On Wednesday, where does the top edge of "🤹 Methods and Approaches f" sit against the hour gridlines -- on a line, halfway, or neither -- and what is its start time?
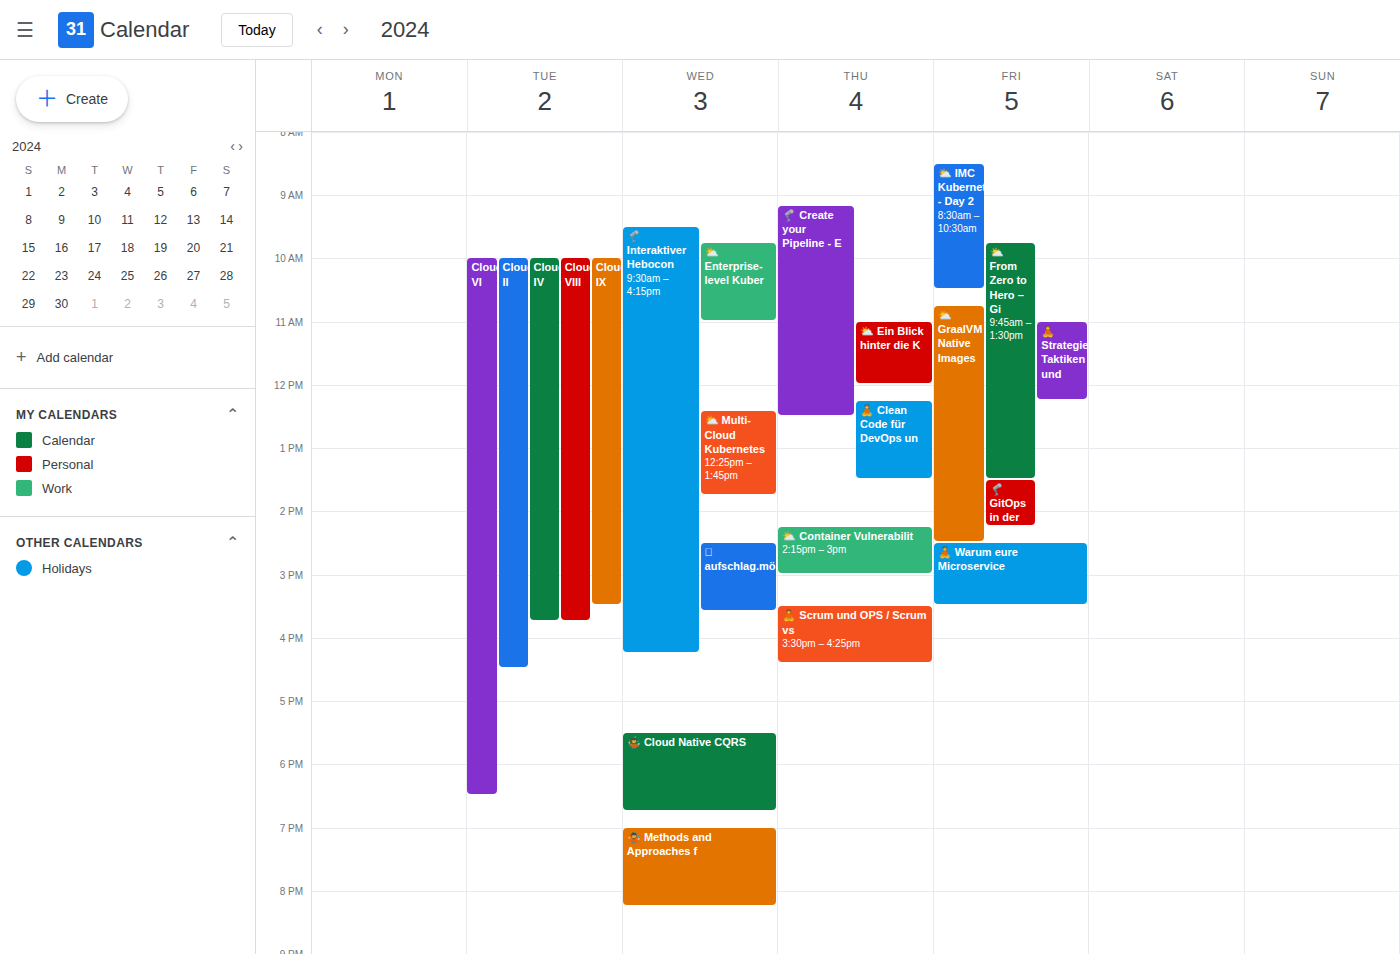
7:00 PM -- exactly on the 7 PM line.